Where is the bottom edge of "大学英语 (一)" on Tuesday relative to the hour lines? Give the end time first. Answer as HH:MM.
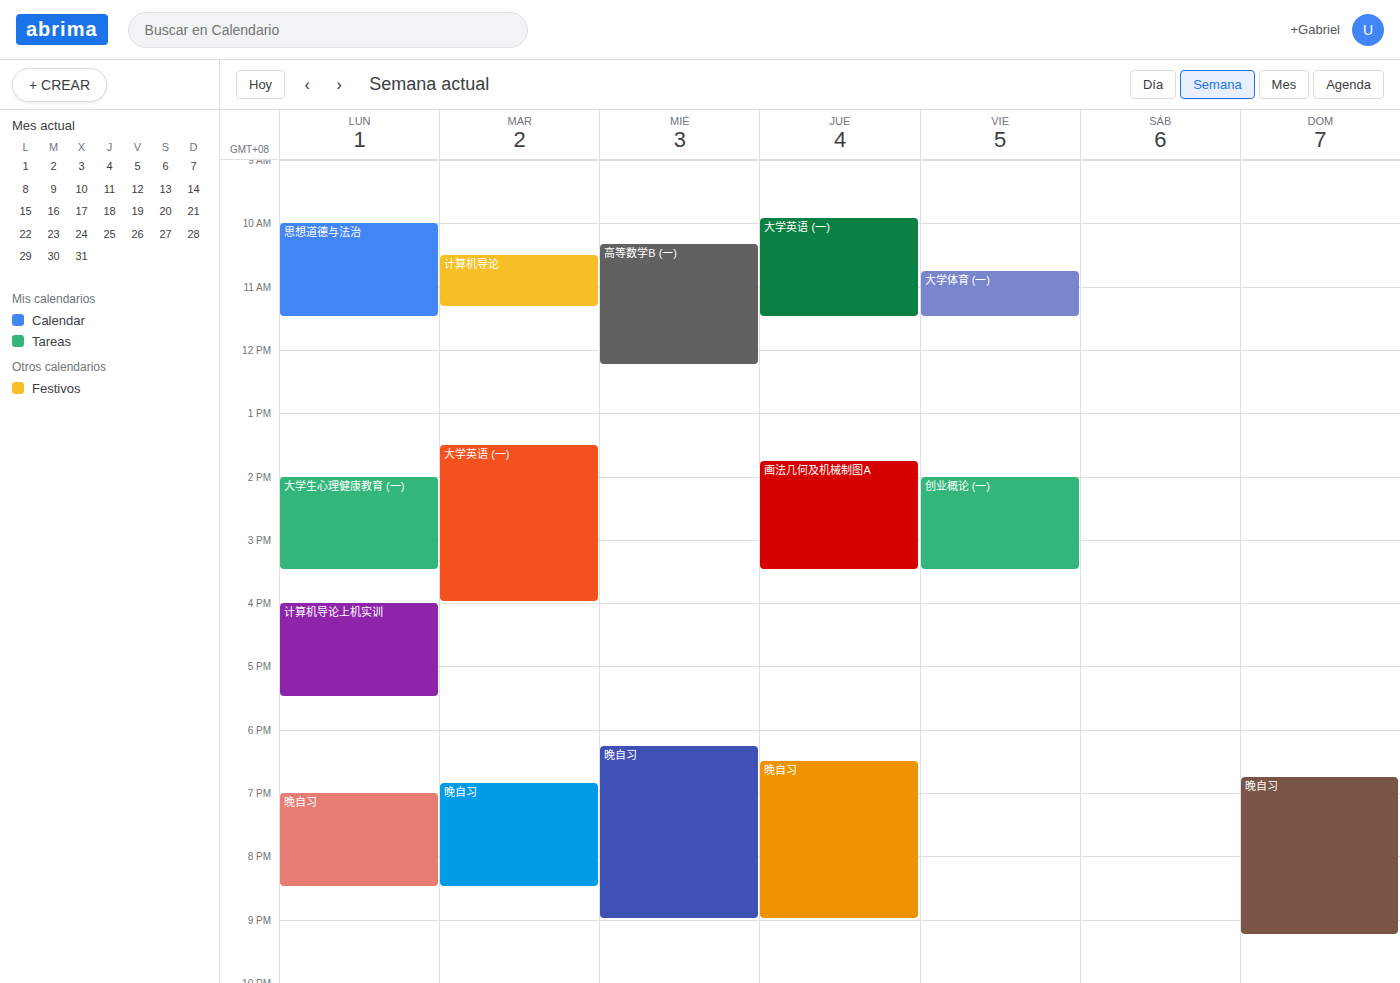
16:00 -- exactly on the 16:00 line.